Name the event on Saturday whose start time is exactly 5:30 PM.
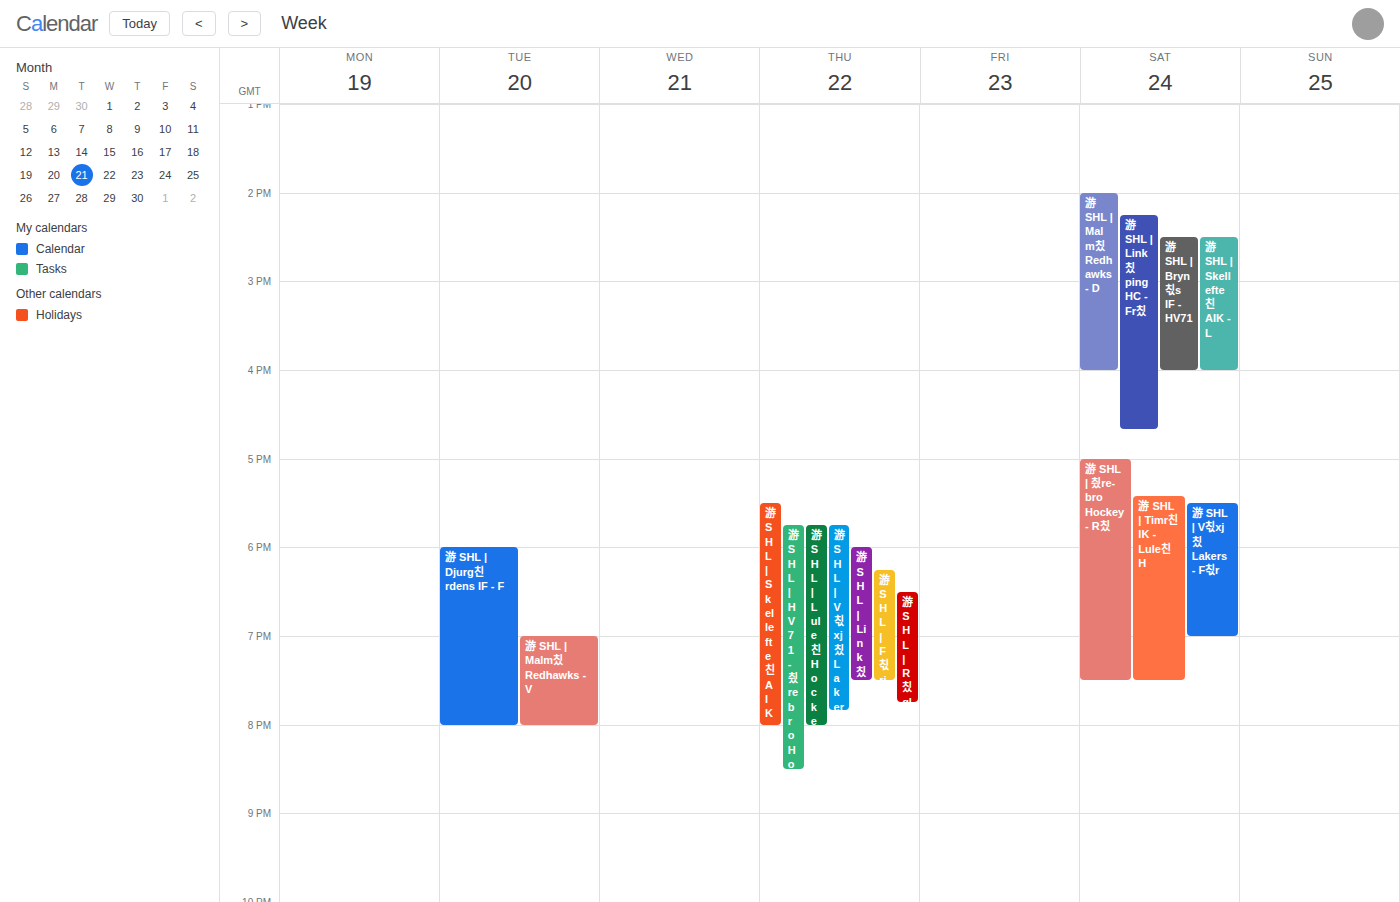
"游 SHL | V칛xj칬 Lakers - F칛r"